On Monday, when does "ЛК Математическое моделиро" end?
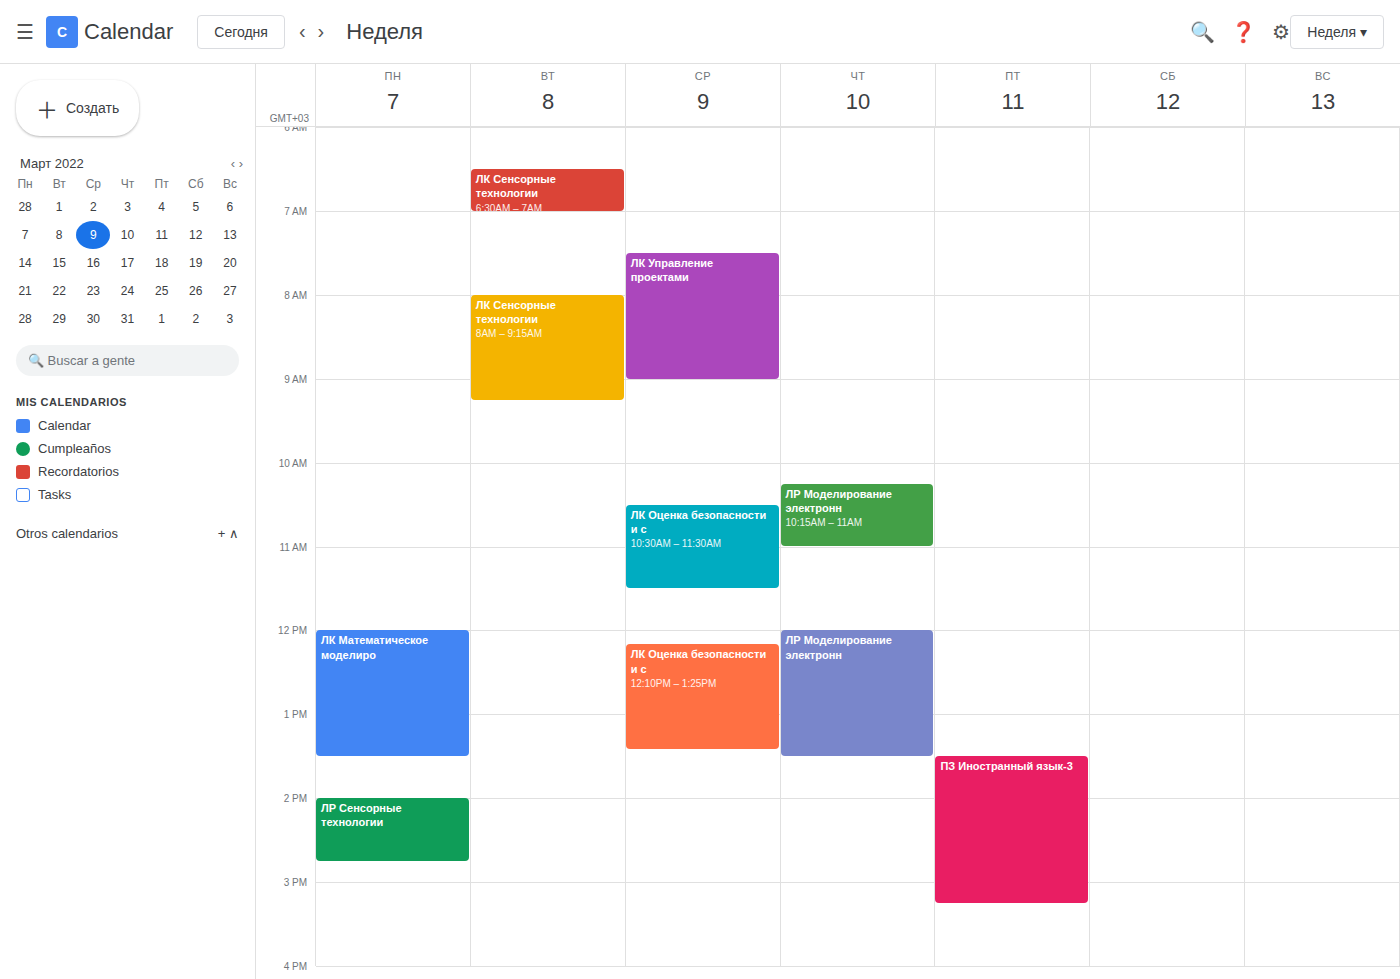
1:30 PM